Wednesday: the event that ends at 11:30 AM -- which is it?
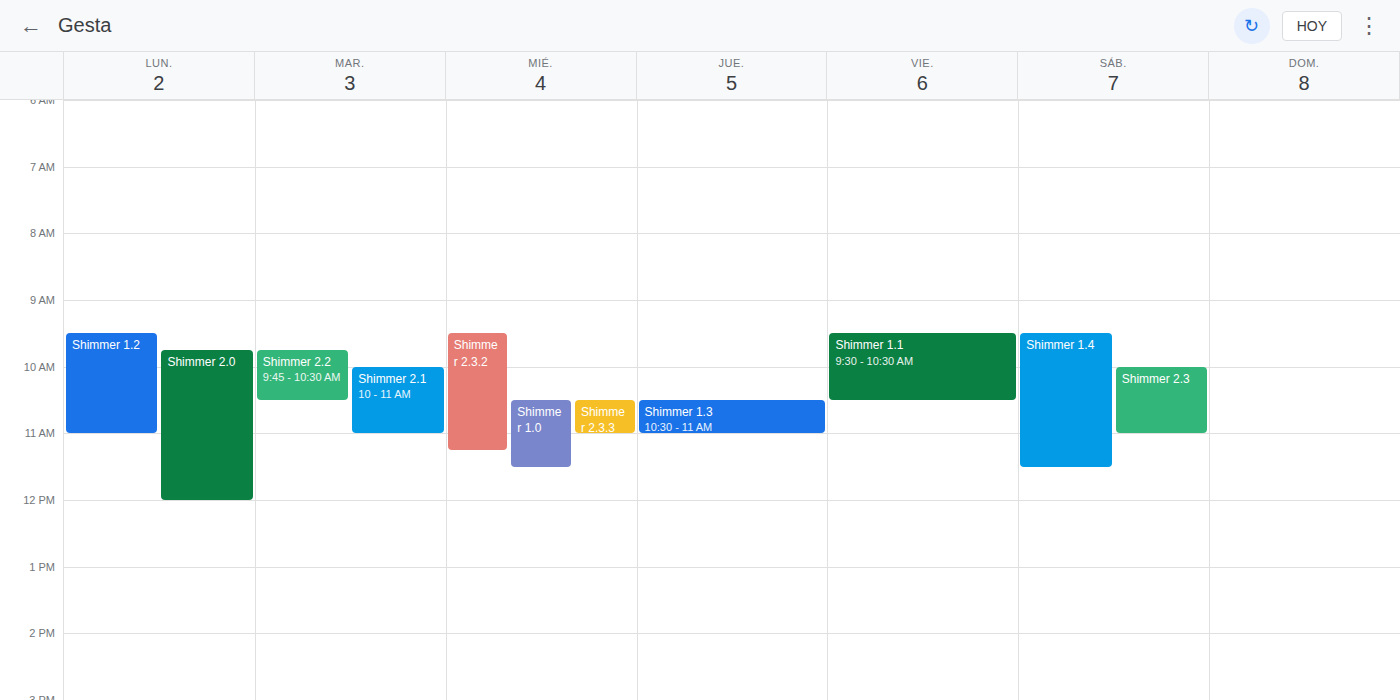
"Shimmer 1.0"